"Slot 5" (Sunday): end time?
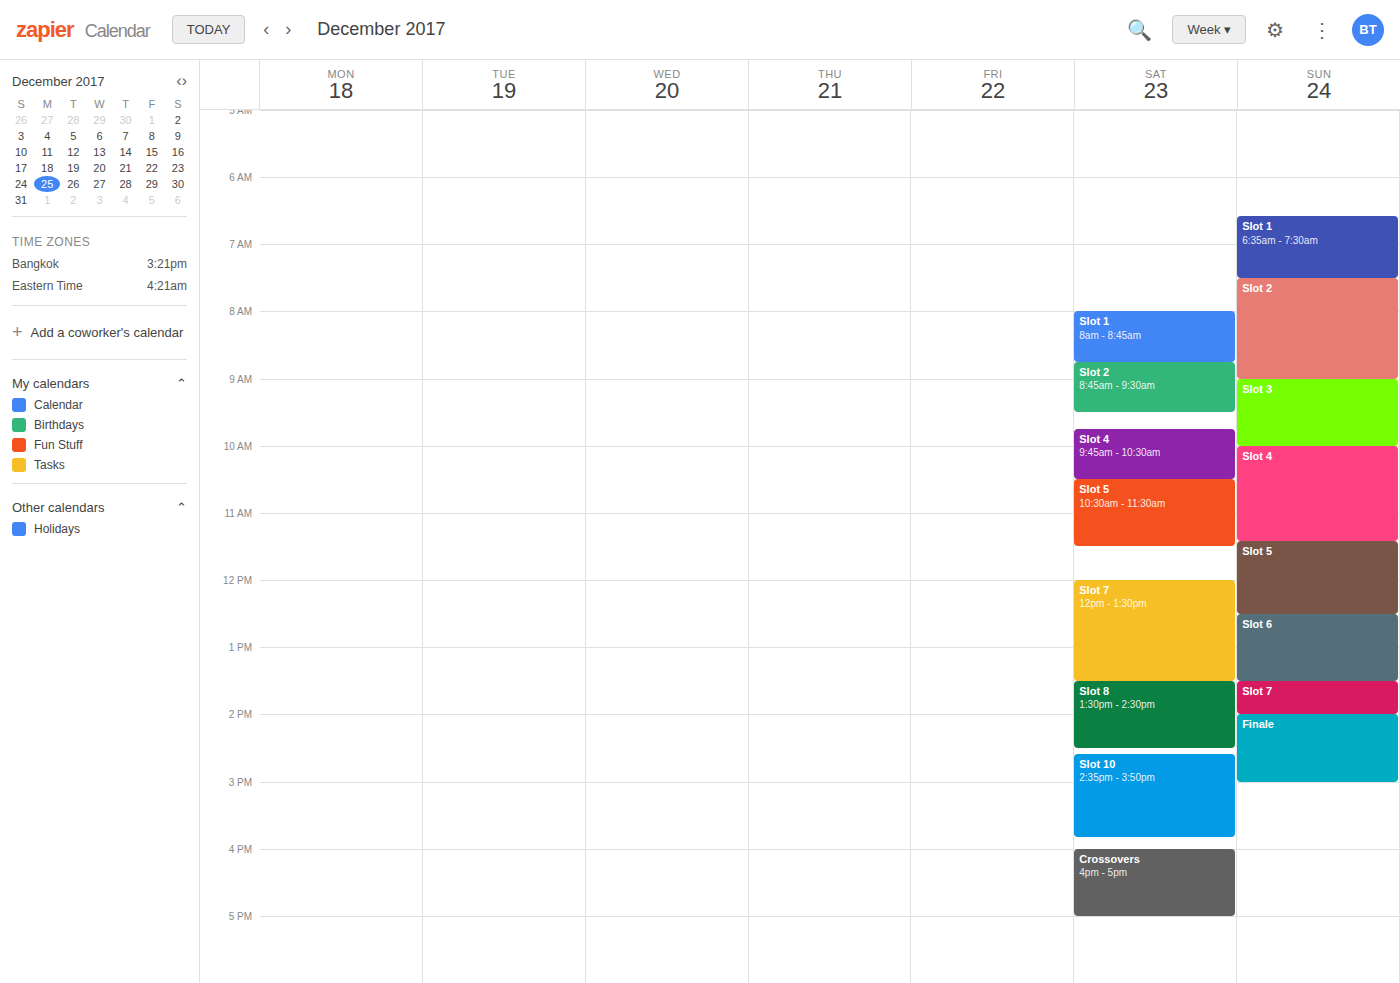
12:30 PM